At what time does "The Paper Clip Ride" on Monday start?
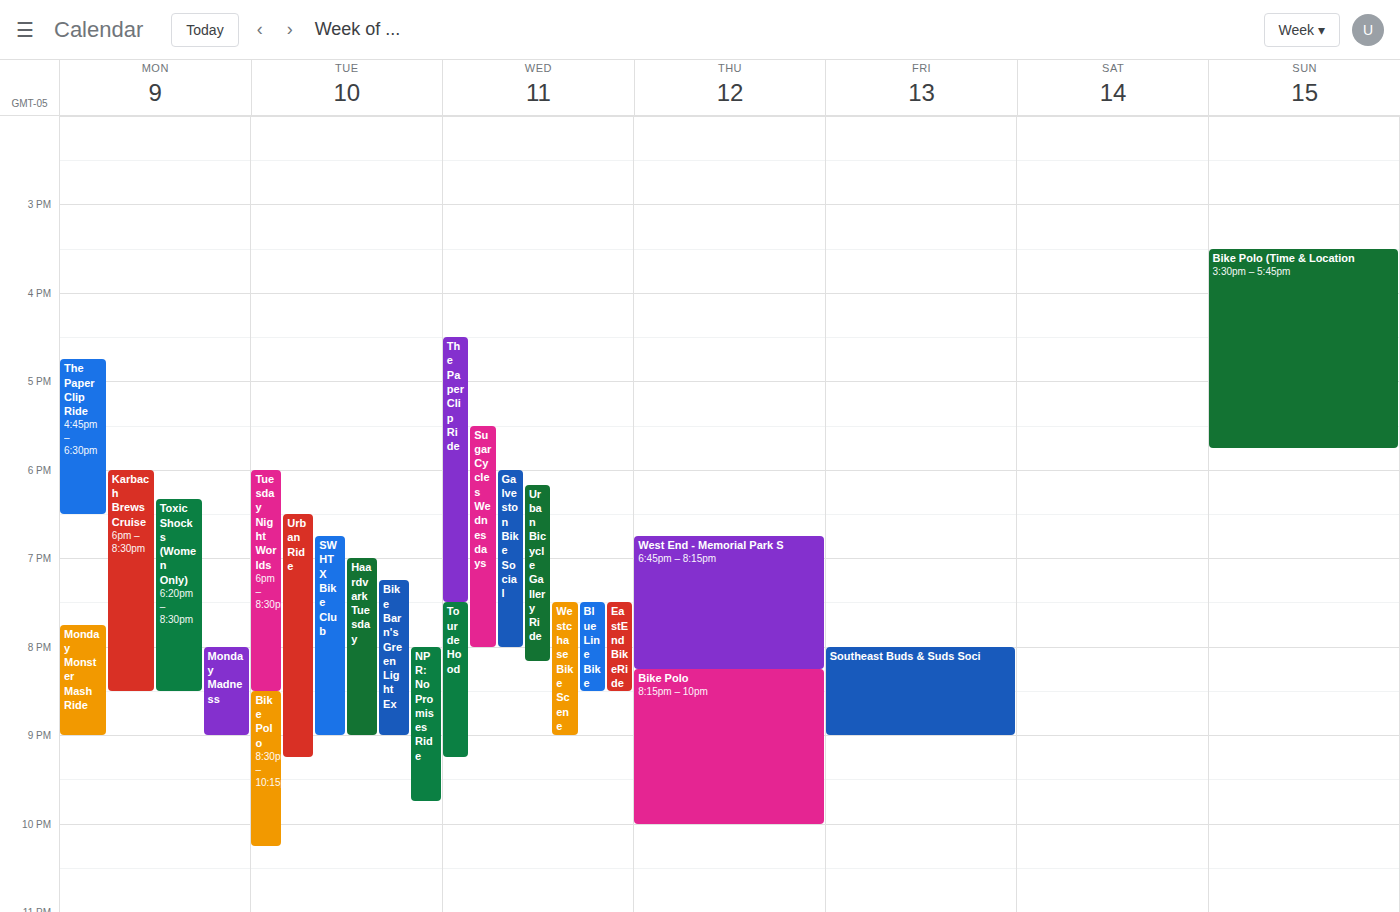
16:45